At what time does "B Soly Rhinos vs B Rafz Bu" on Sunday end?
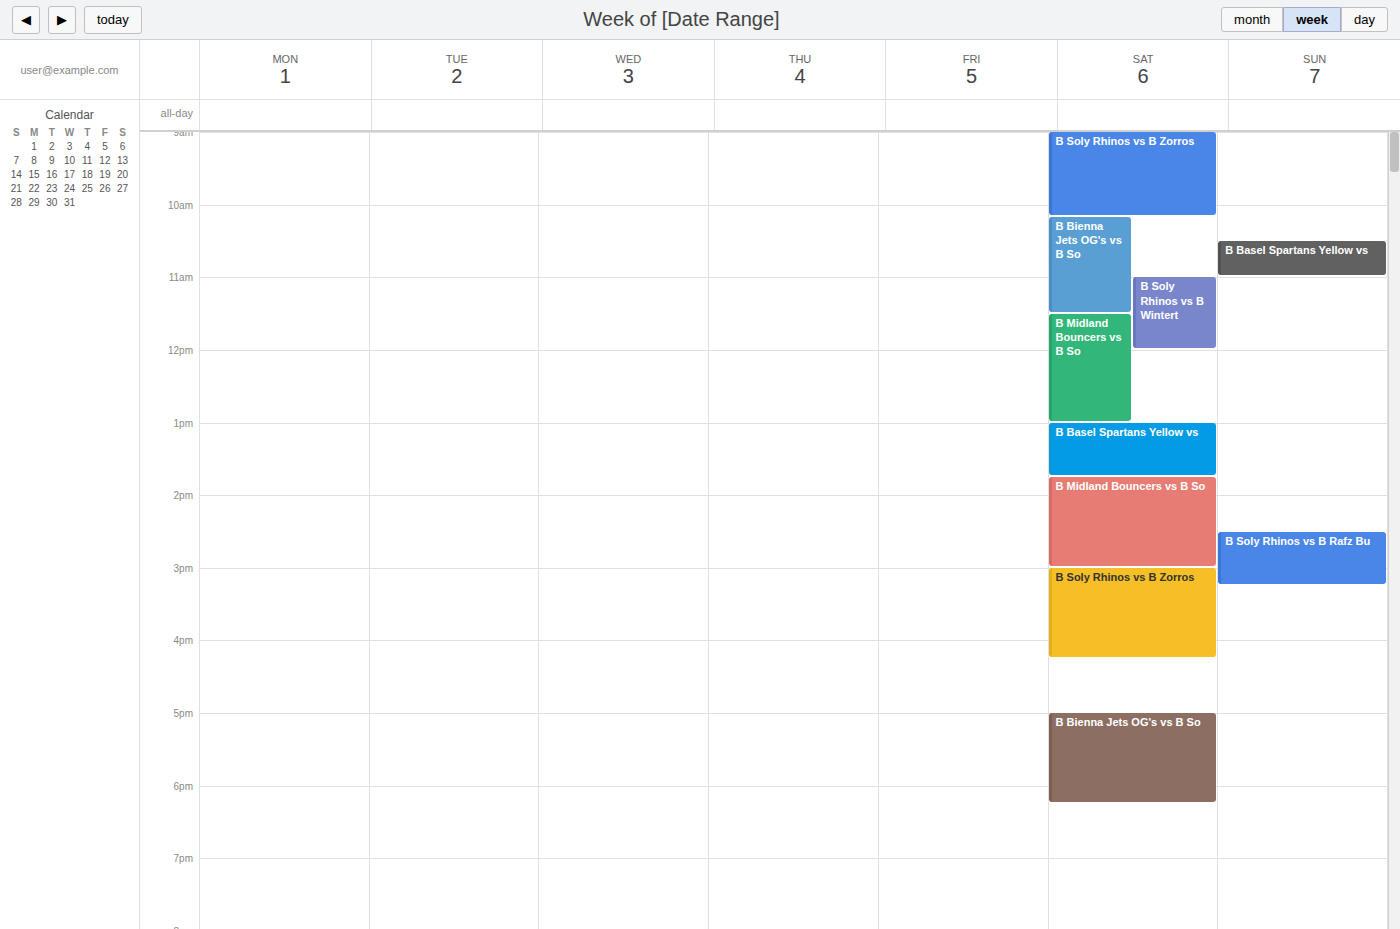
3:15 PM